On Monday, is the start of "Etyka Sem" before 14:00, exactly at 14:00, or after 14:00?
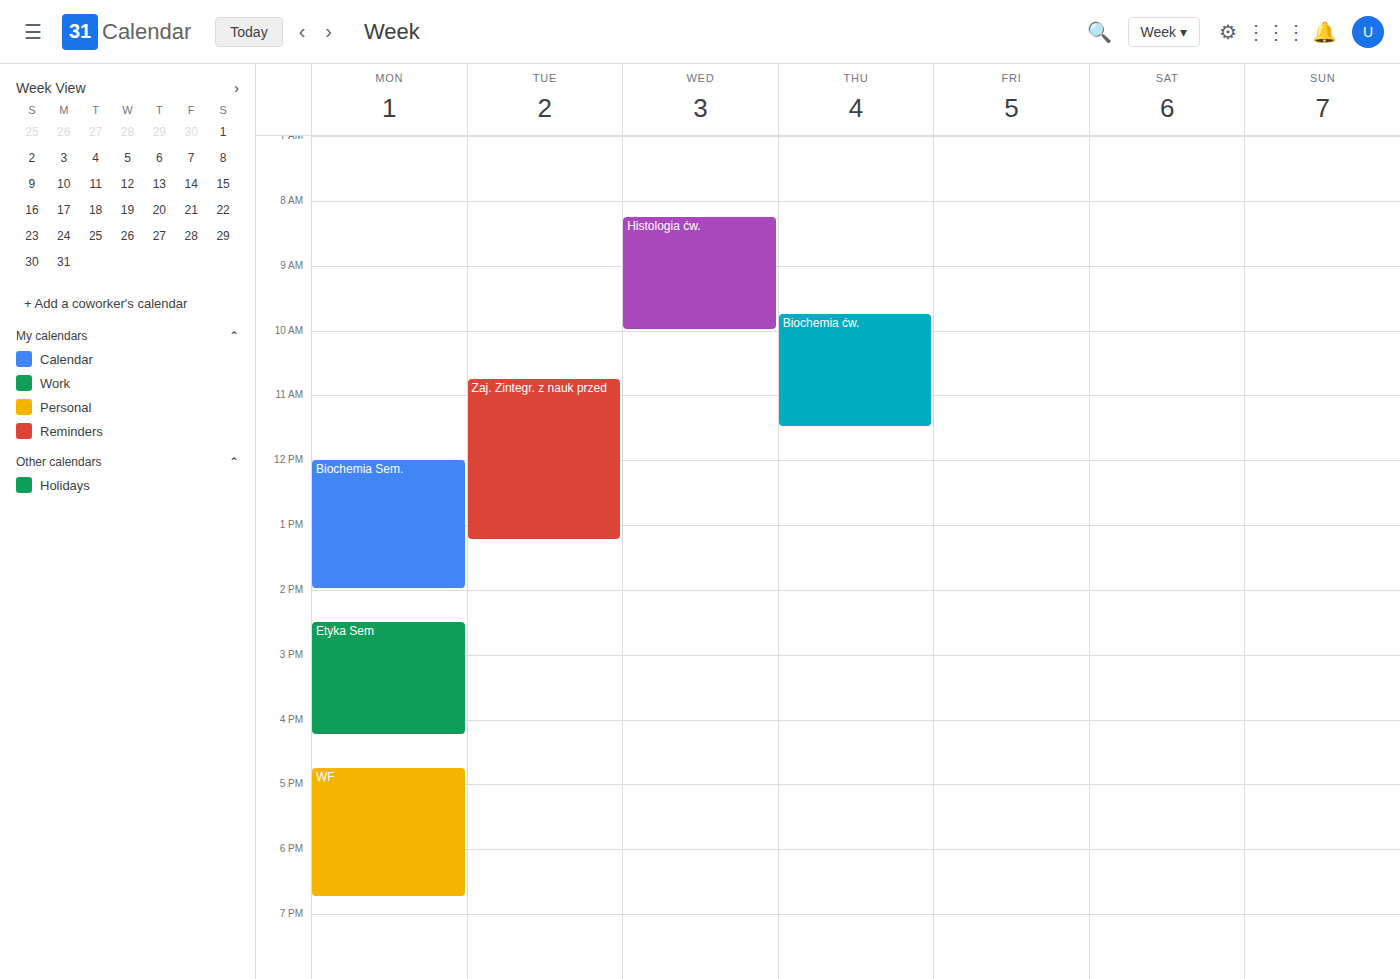
14:30 -- after 14:00, 30 minutes below the 14:00 line.